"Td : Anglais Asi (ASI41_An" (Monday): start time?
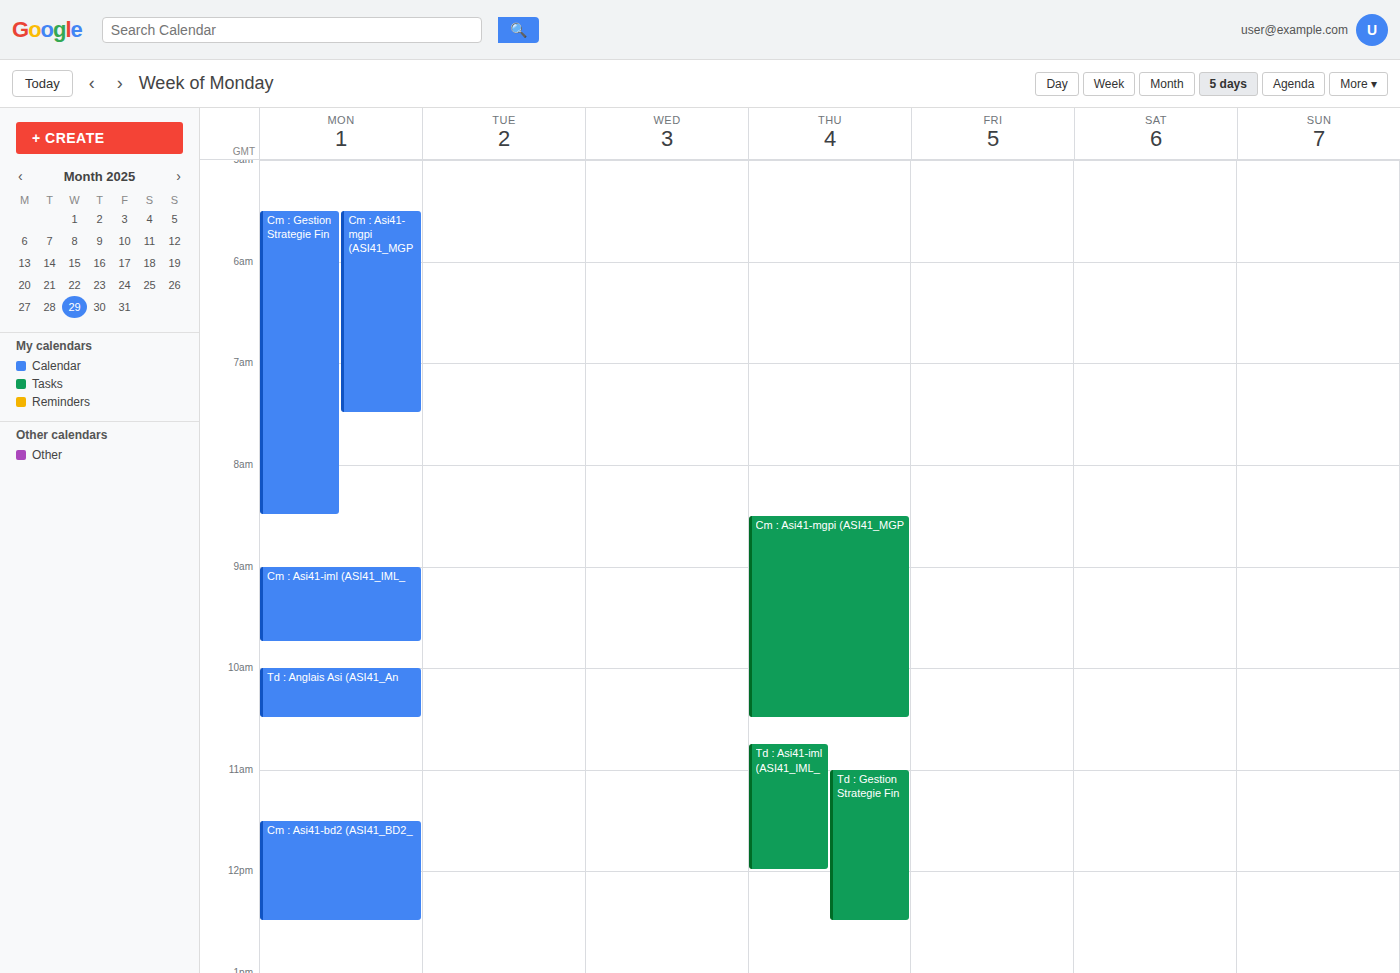
10:00 AM